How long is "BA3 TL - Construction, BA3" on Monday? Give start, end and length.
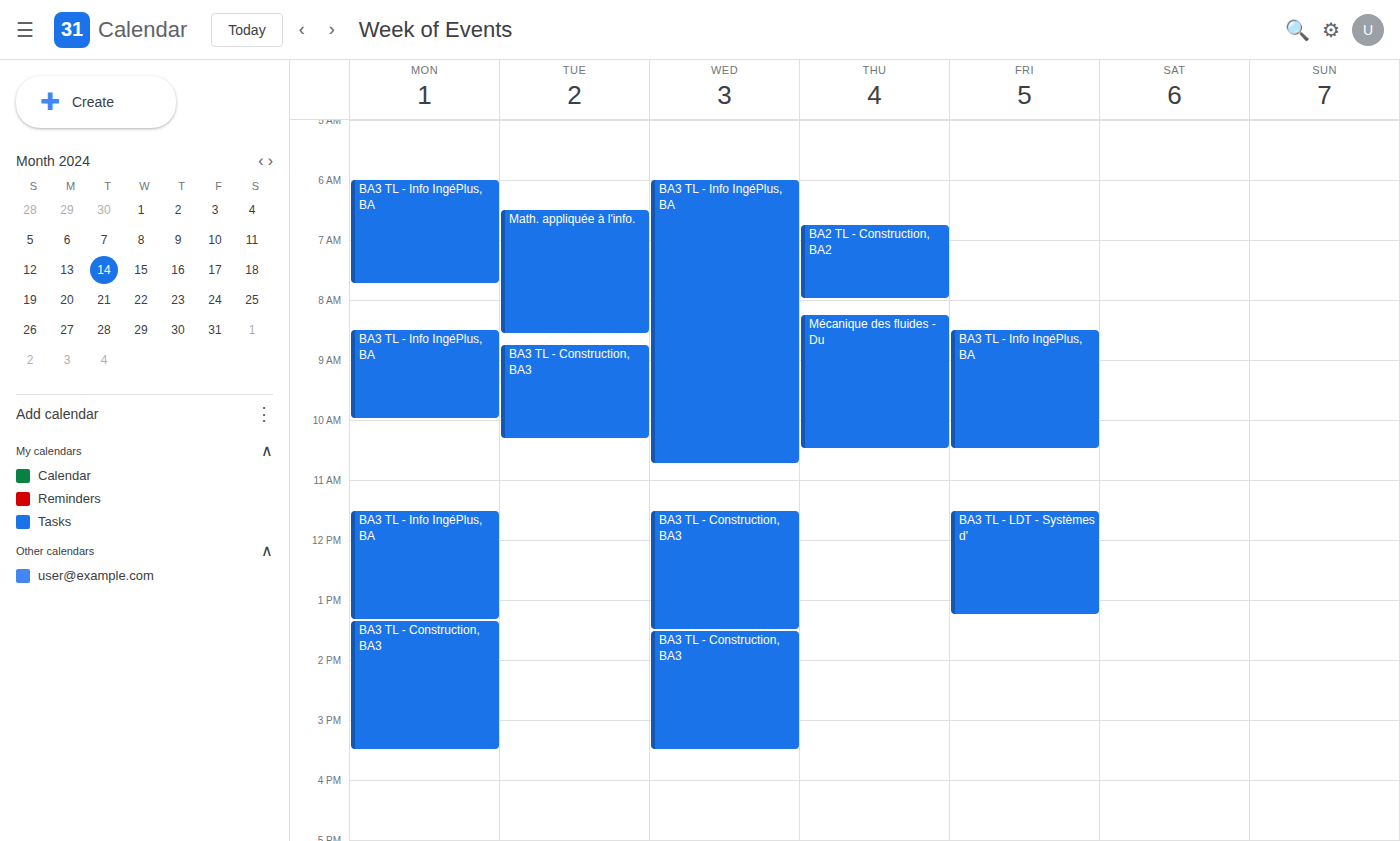
1:20 PM to 3:30 PM, 2 hours 10 minutes